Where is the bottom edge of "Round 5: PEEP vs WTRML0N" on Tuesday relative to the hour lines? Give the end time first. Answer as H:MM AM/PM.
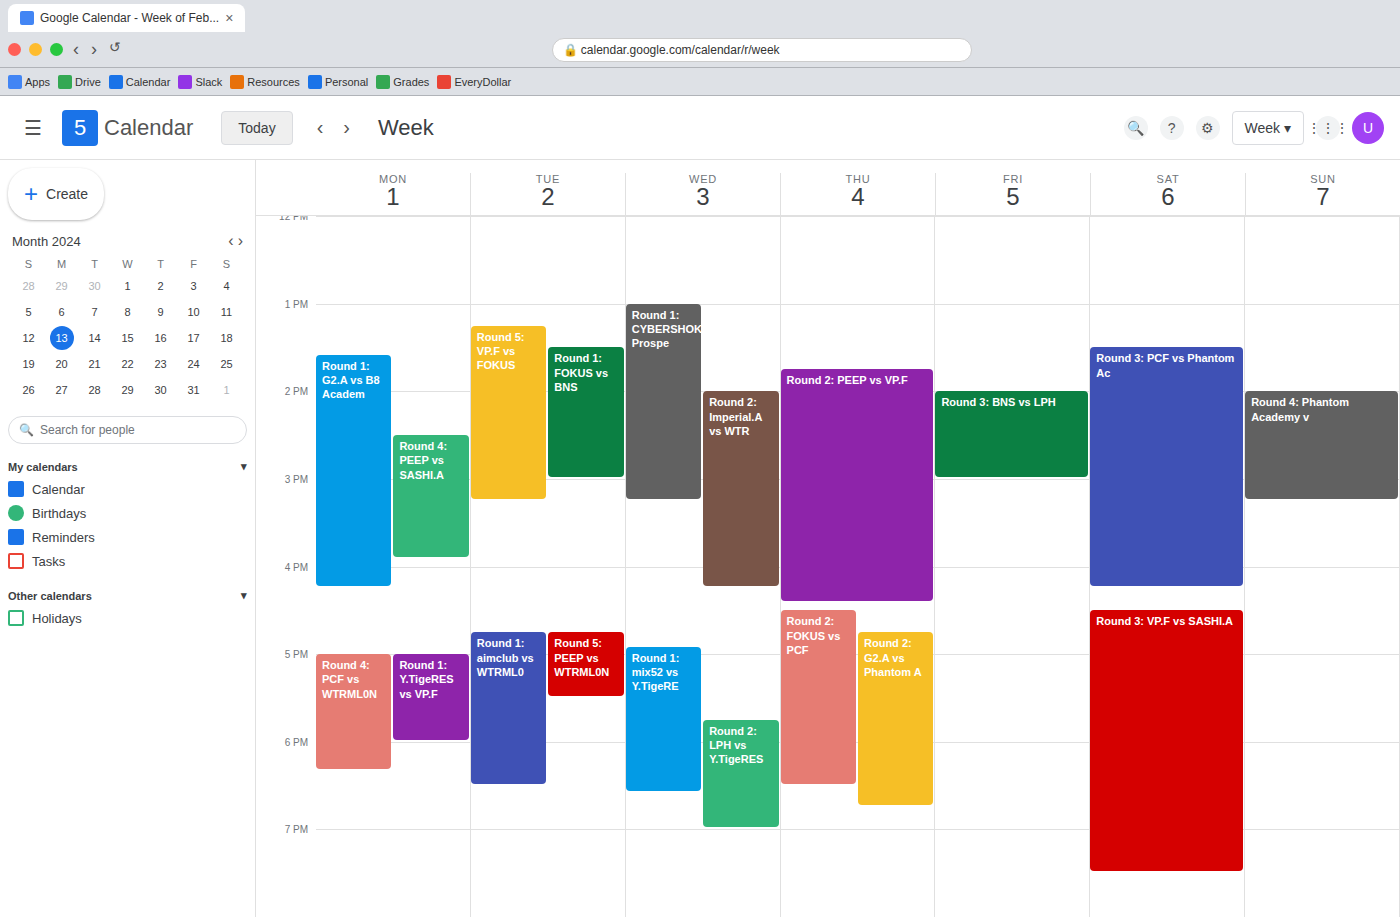
5:30 PM -- halfway between the 5 PM and 6 PM lines.